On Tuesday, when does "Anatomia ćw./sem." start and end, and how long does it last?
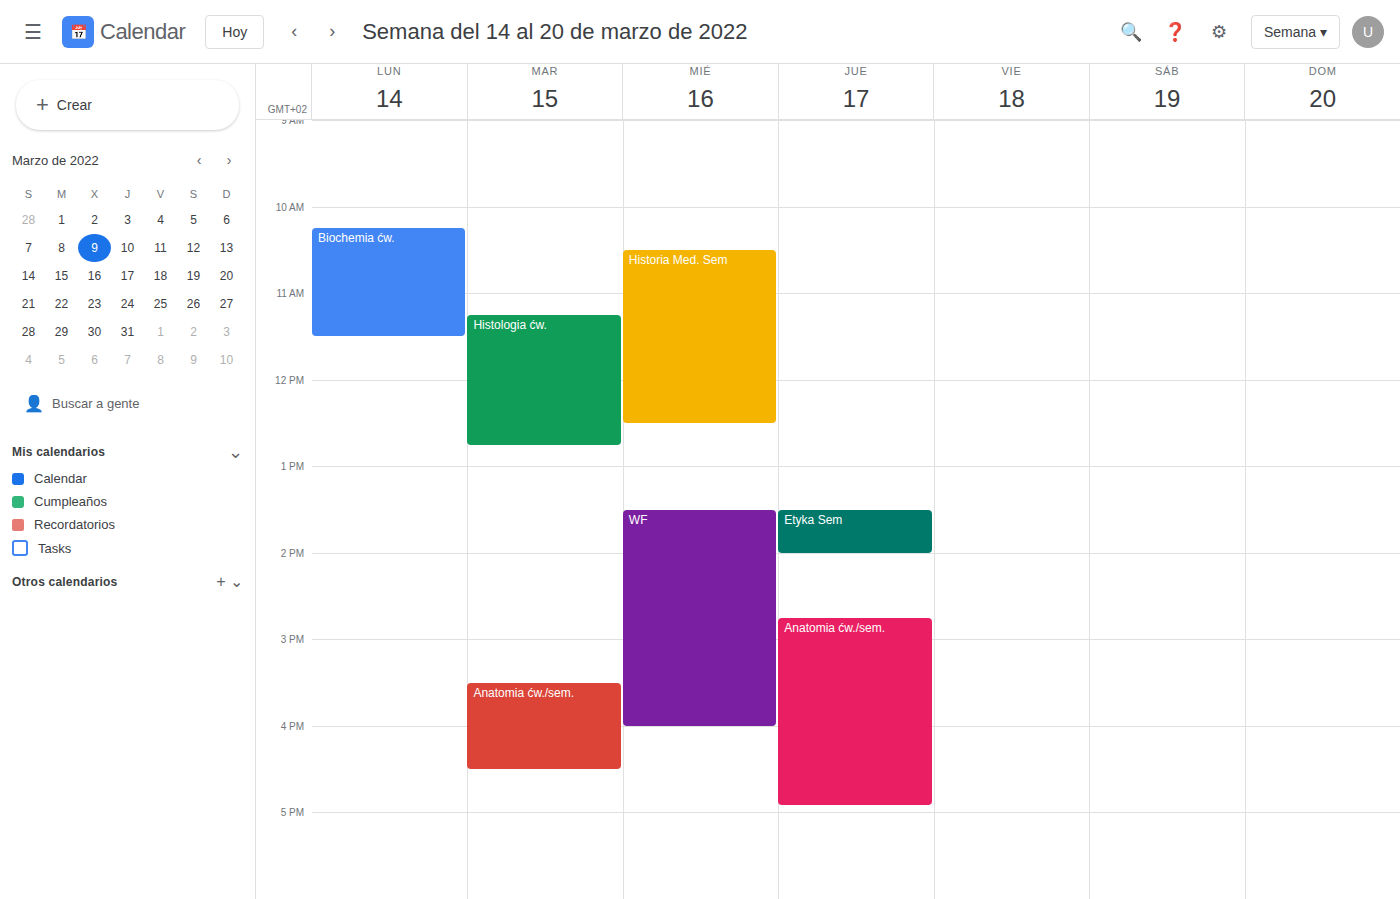
15:30 to 16:30, 1 hour